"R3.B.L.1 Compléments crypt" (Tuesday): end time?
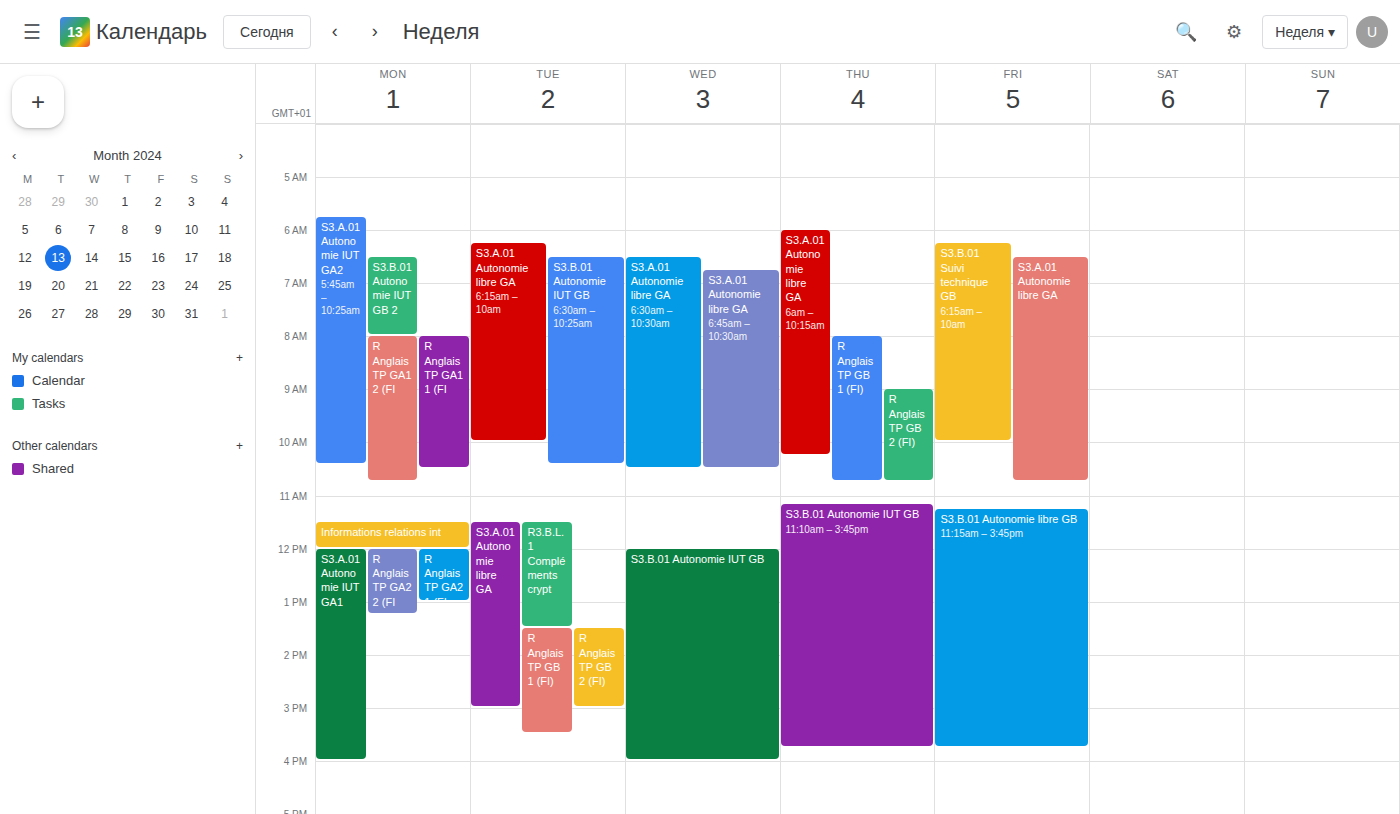
1:30 PM